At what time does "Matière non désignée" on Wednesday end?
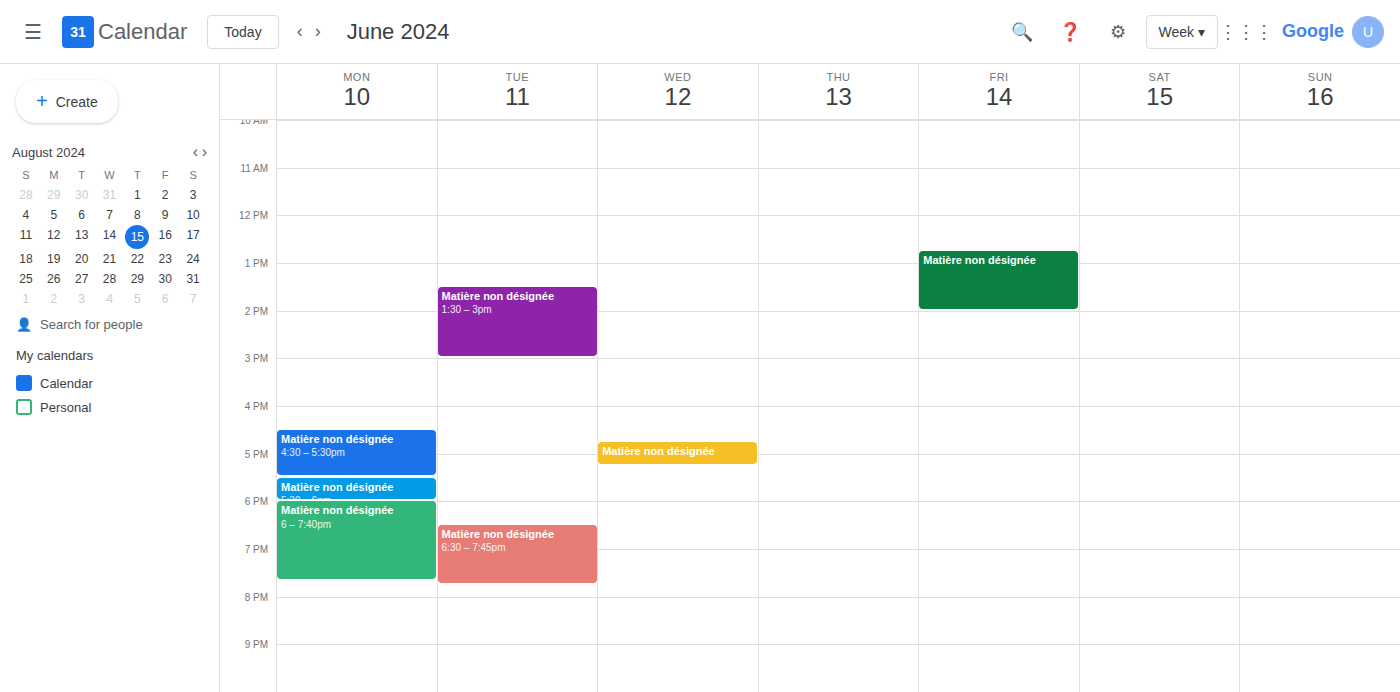
5:15 PM